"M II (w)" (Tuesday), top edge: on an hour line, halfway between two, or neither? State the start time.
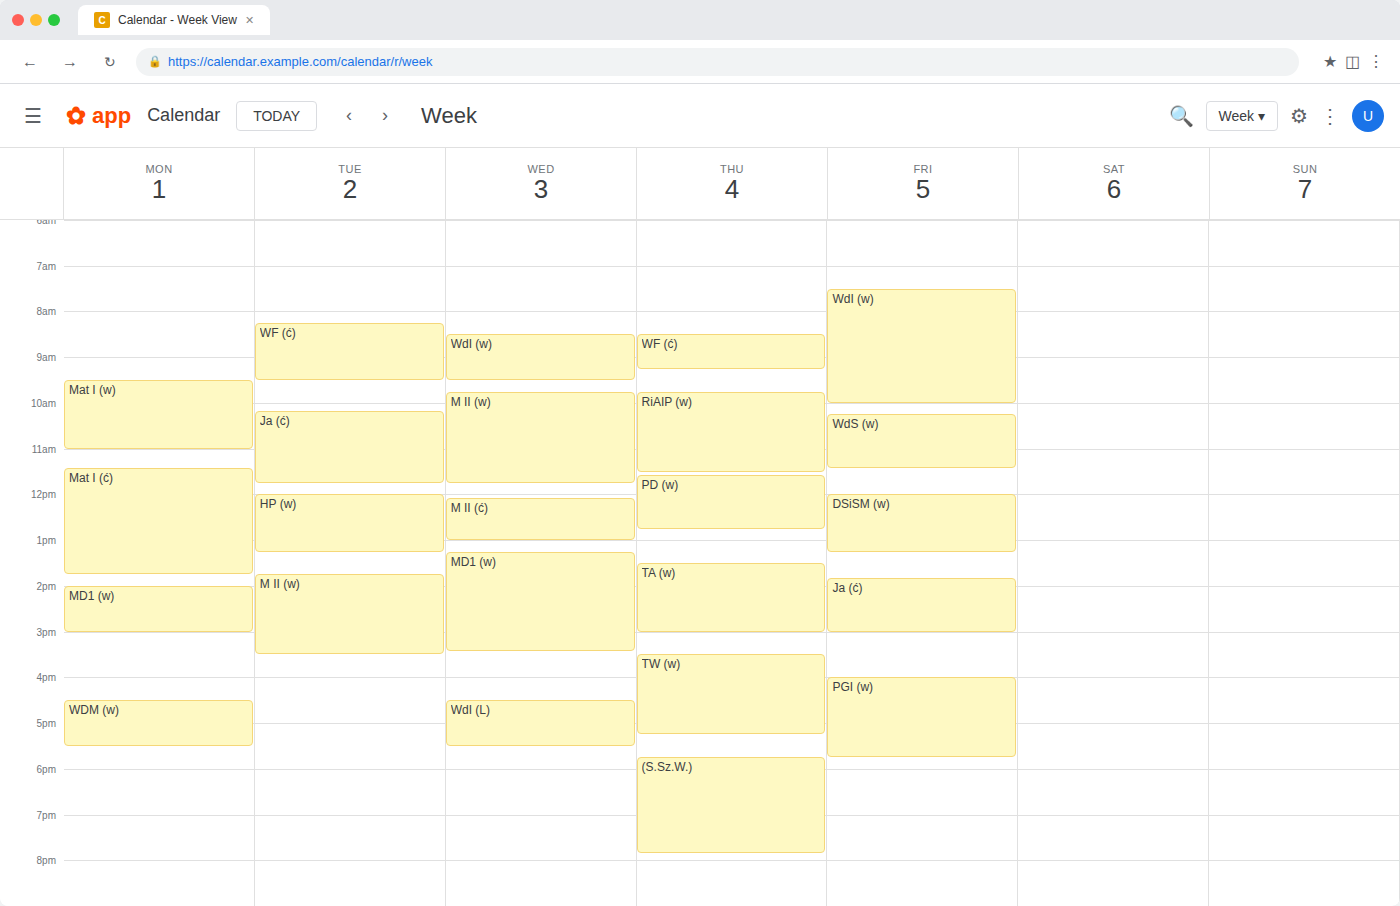
1:45 PM -- neither: three quarters of the way from the 1 PM line to the 2 PM line.